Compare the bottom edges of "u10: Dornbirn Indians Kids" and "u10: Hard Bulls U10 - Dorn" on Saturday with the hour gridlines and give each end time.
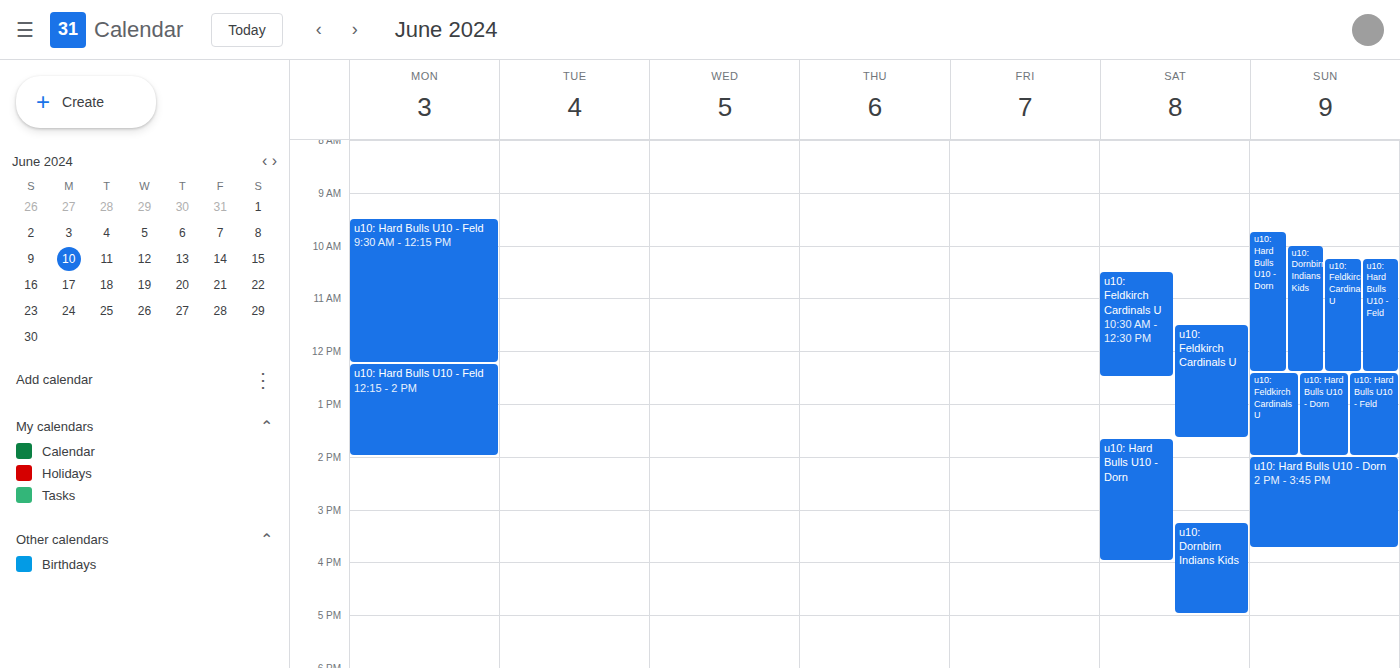
"u10: Dornbirn Indians Kids": 17:00, exactly on the 17:00 line. "u10: Hard Bulls U10 - Dorn": 16:00, exactly on the 16:00 line.